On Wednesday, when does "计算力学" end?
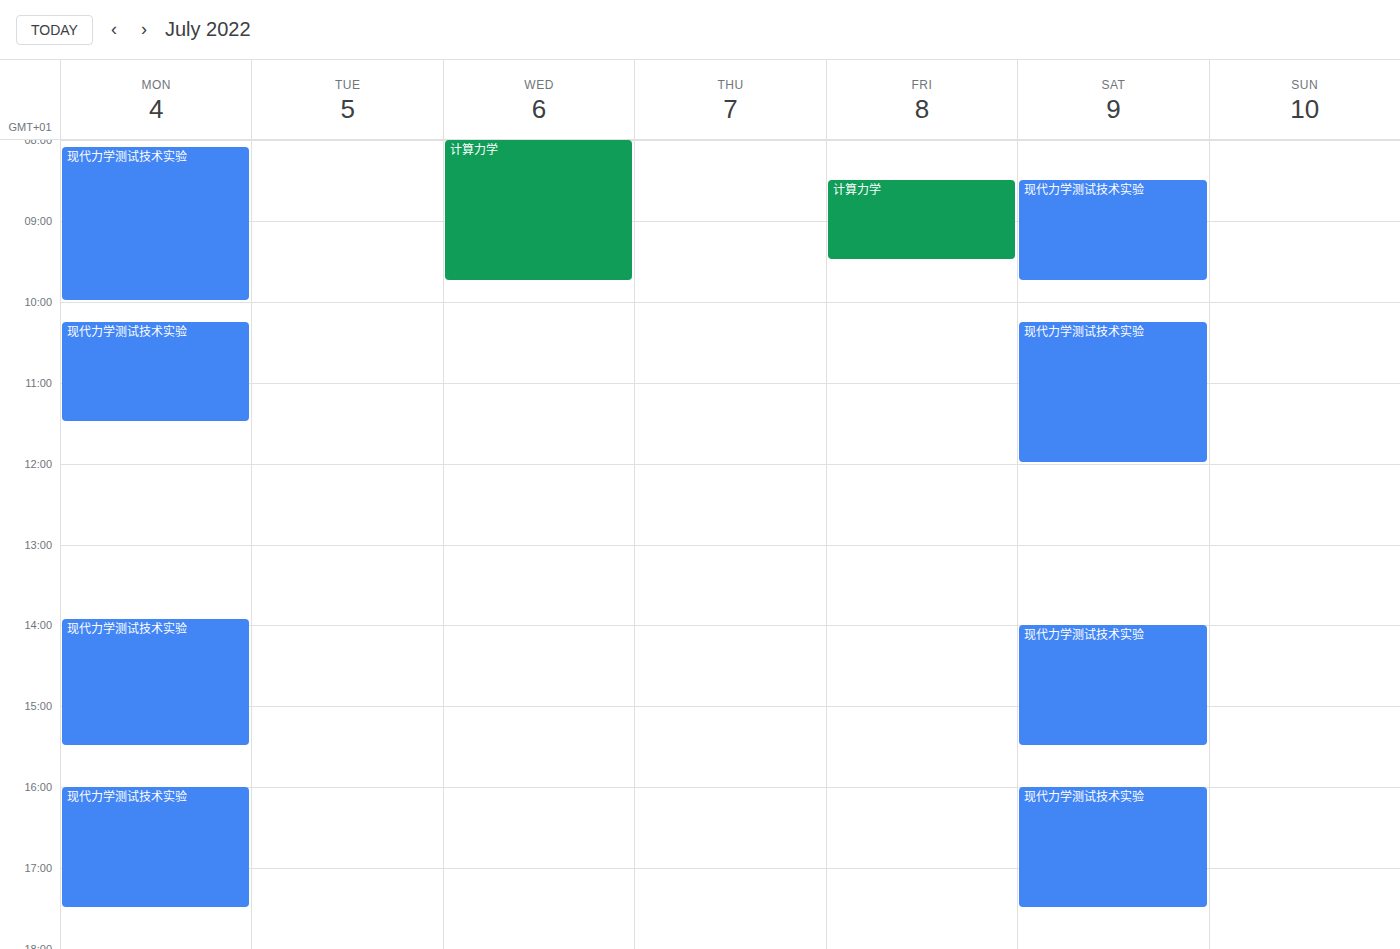
9:45 AM